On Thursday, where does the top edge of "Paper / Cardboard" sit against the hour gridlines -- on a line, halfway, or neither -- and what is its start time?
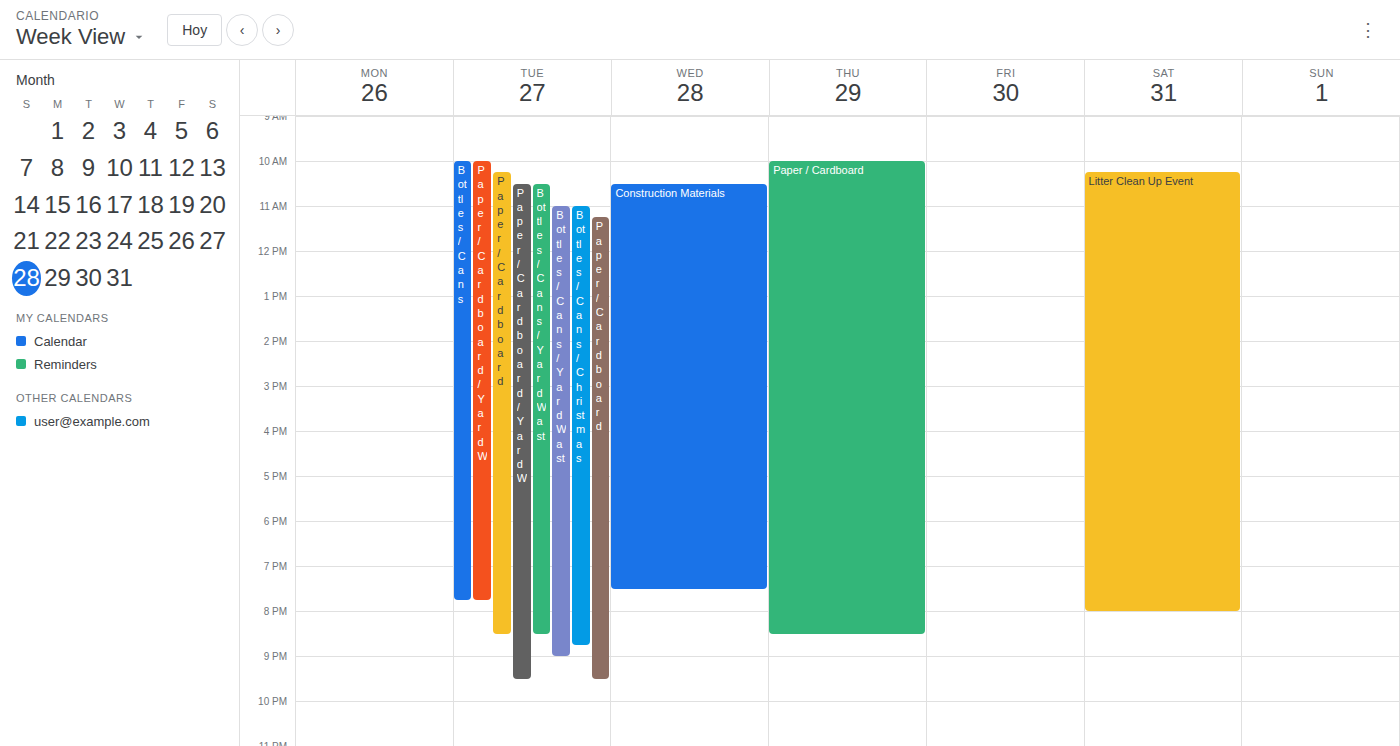
10:00 AM -- exactly on the 10 AM line.